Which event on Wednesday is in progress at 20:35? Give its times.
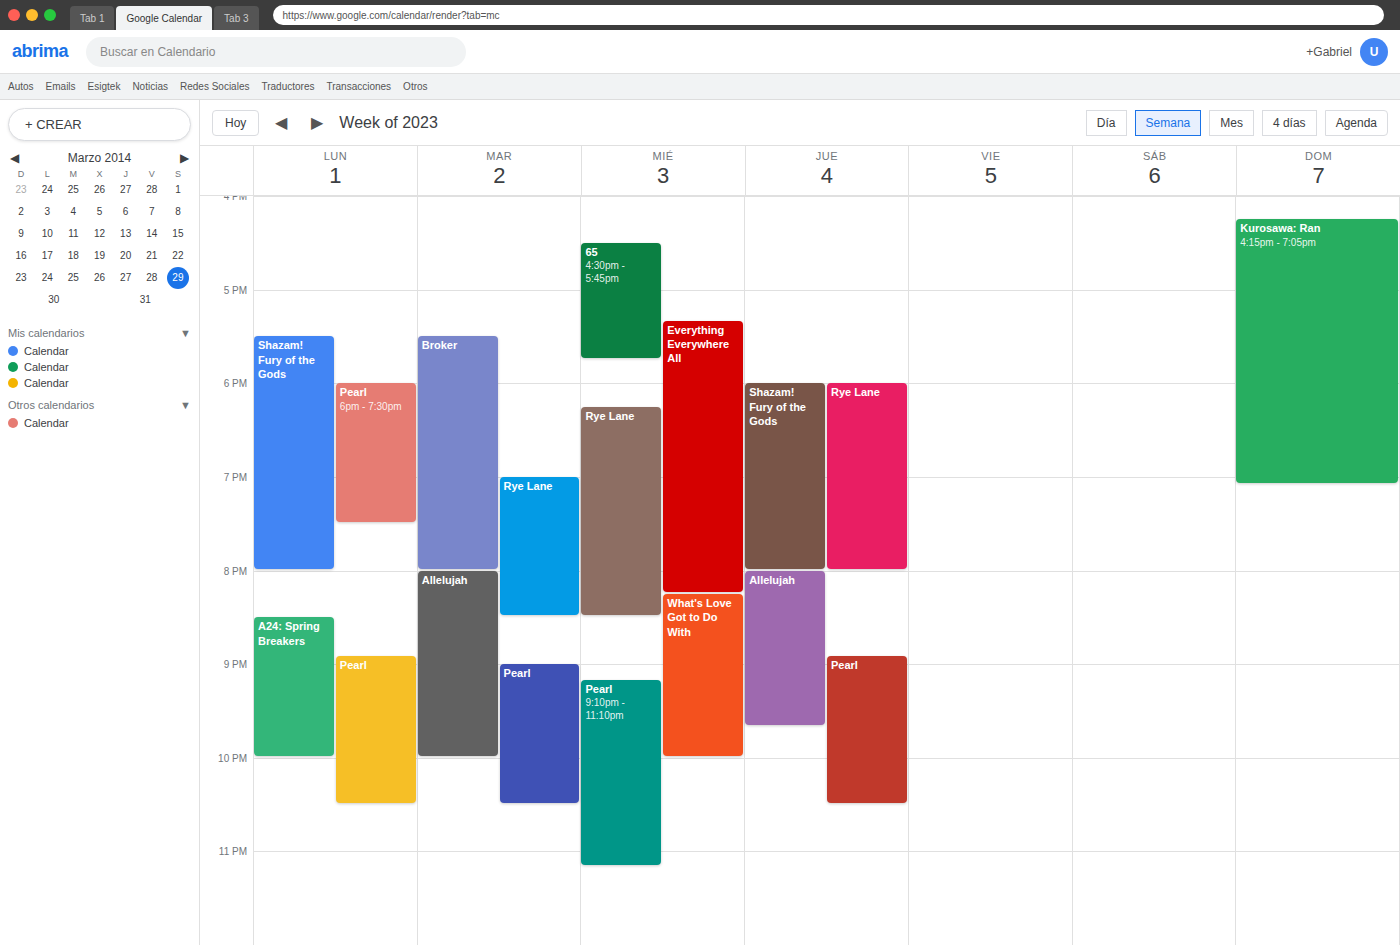
"What's Love Got to Do With", 20:15 to 22:00